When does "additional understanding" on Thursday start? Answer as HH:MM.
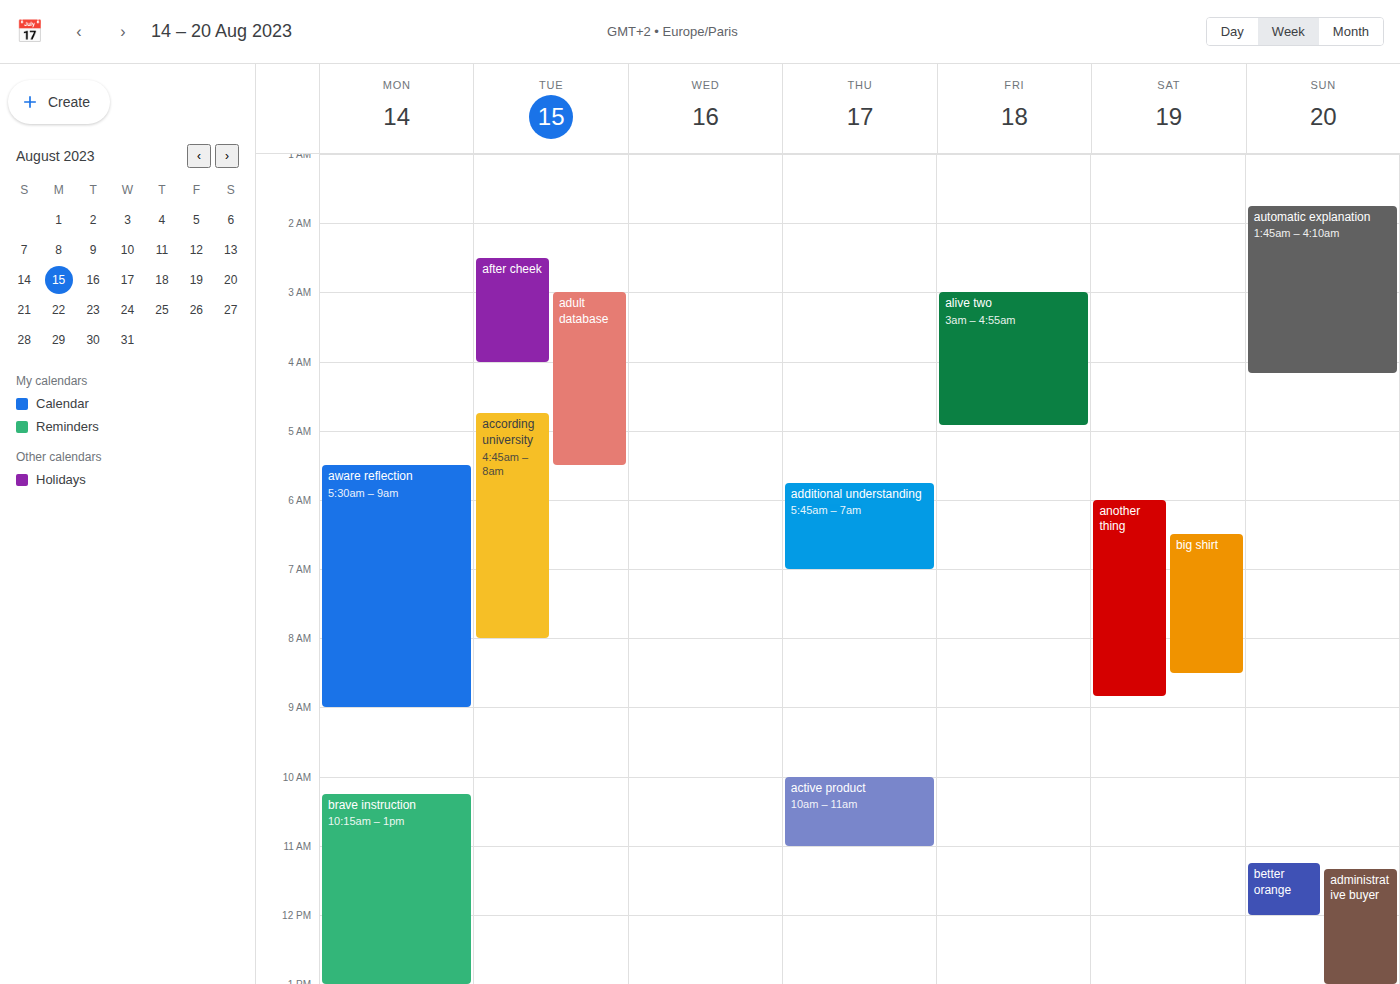
05:45